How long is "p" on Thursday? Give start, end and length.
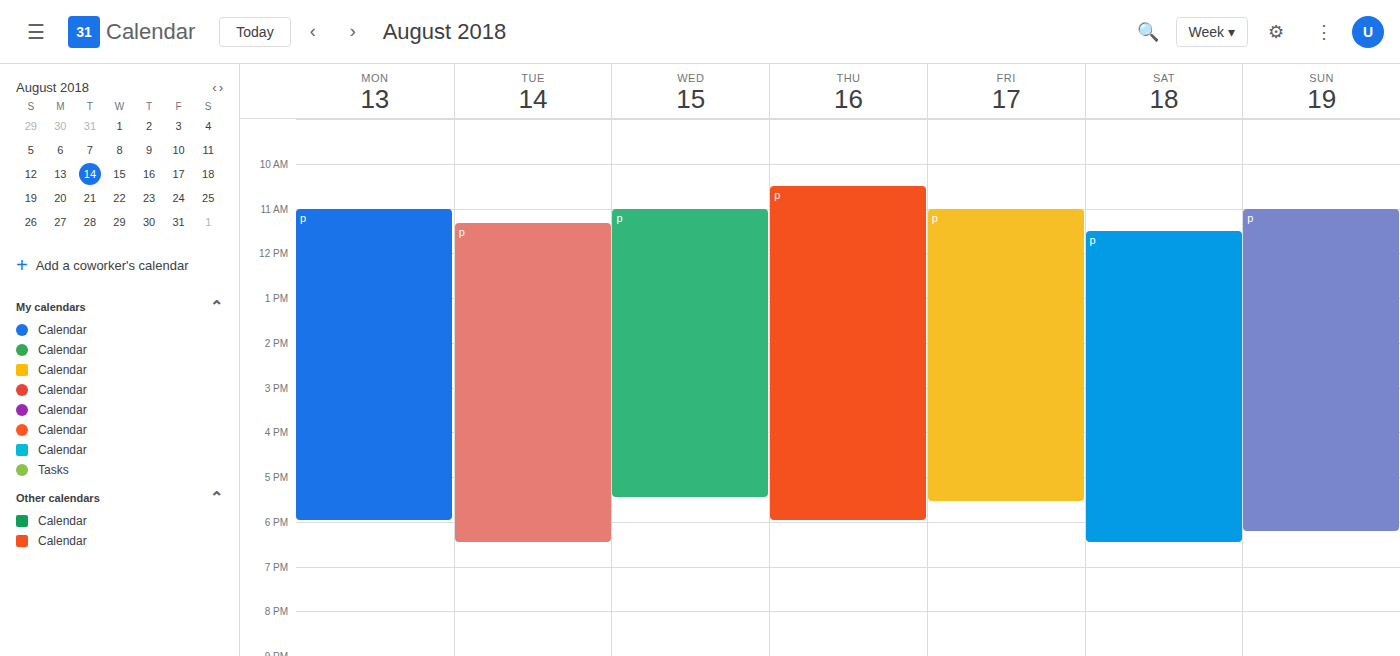
10:30 AM to 6:00 PM, 7 hours 30 minutes